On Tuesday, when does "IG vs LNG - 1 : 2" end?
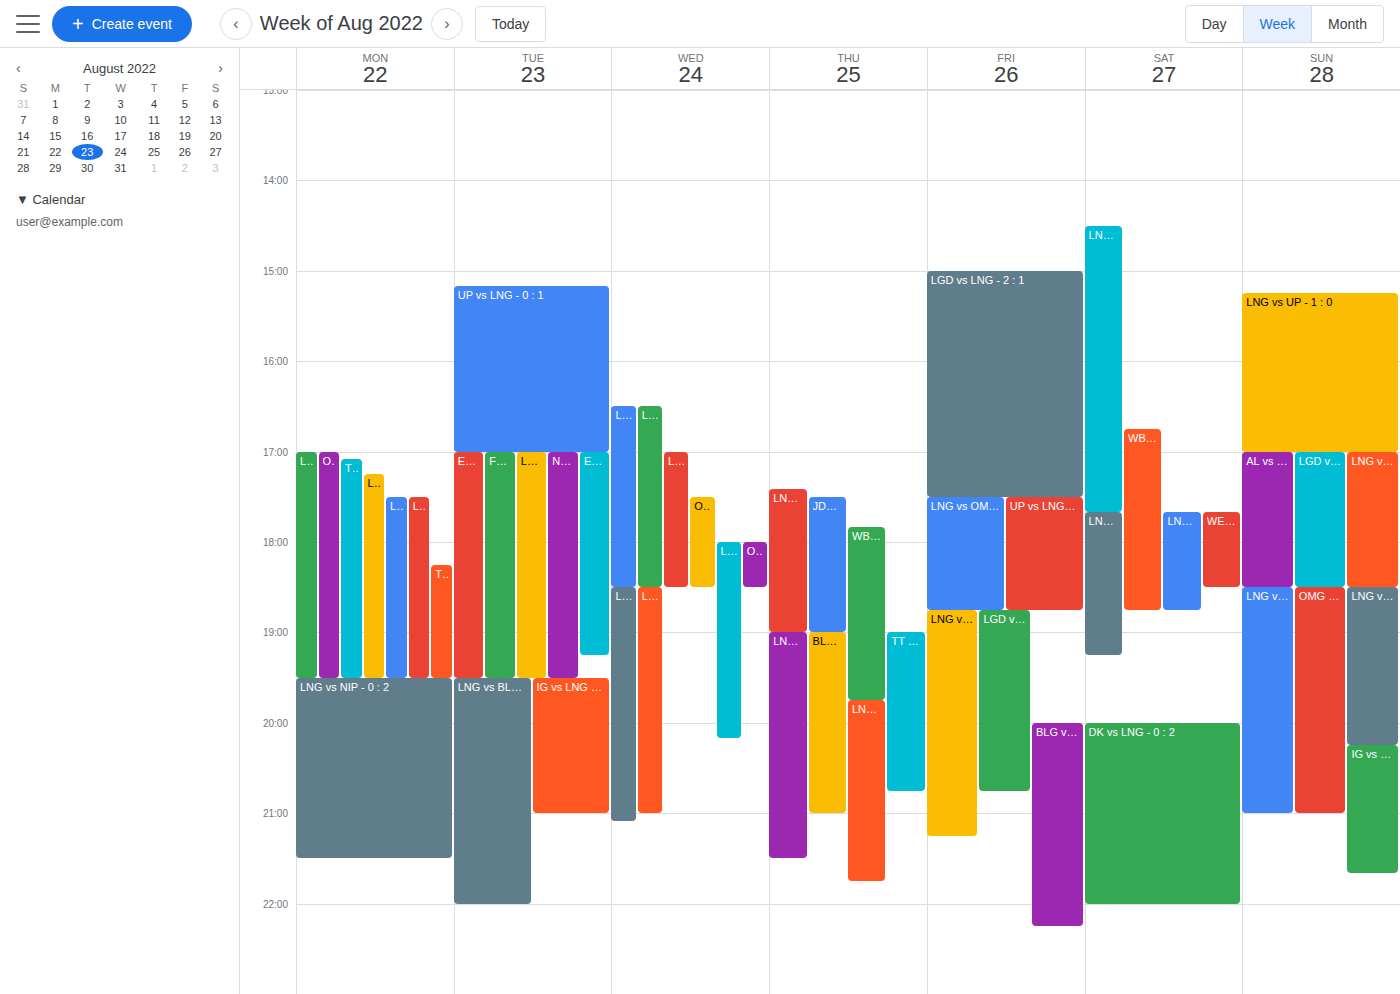
9:00 PM